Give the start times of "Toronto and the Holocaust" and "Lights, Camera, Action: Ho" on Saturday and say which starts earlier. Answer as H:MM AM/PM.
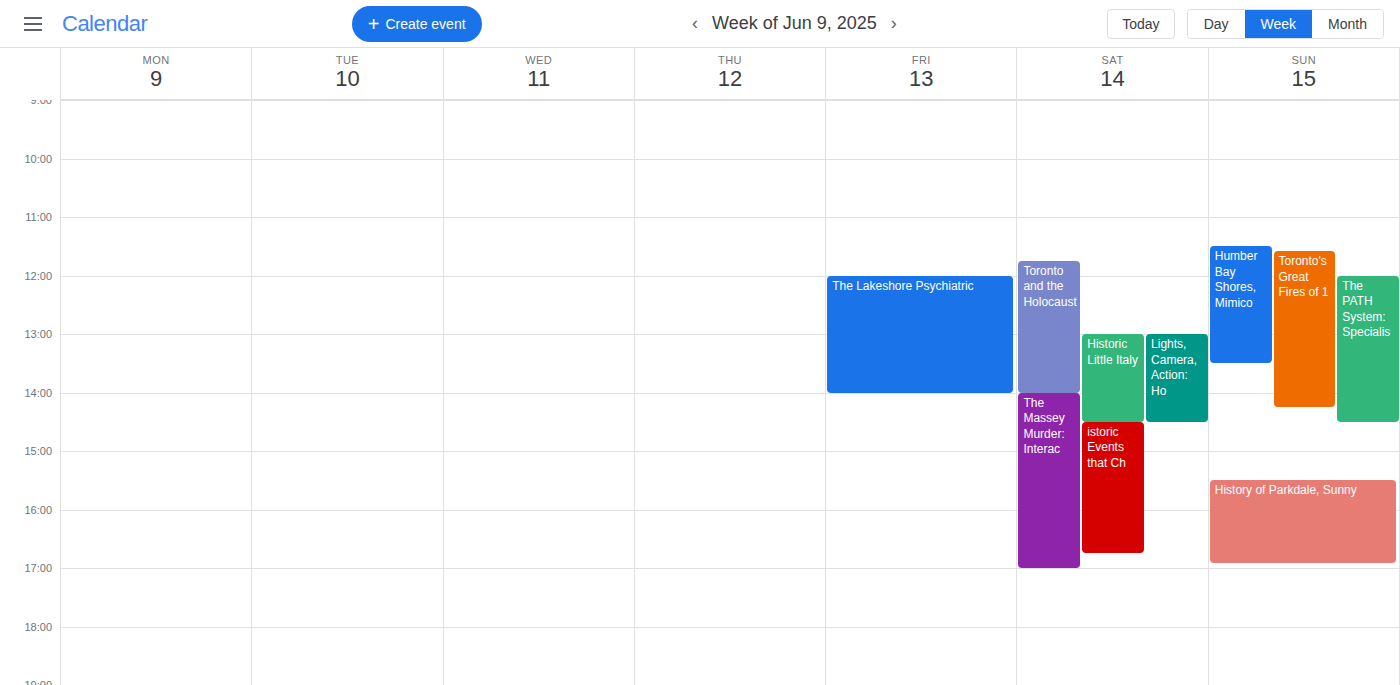
"Toronto and the Holocaust" 11:45 AM; "Lights, Camera, Action: Ho" 1:00 PM.